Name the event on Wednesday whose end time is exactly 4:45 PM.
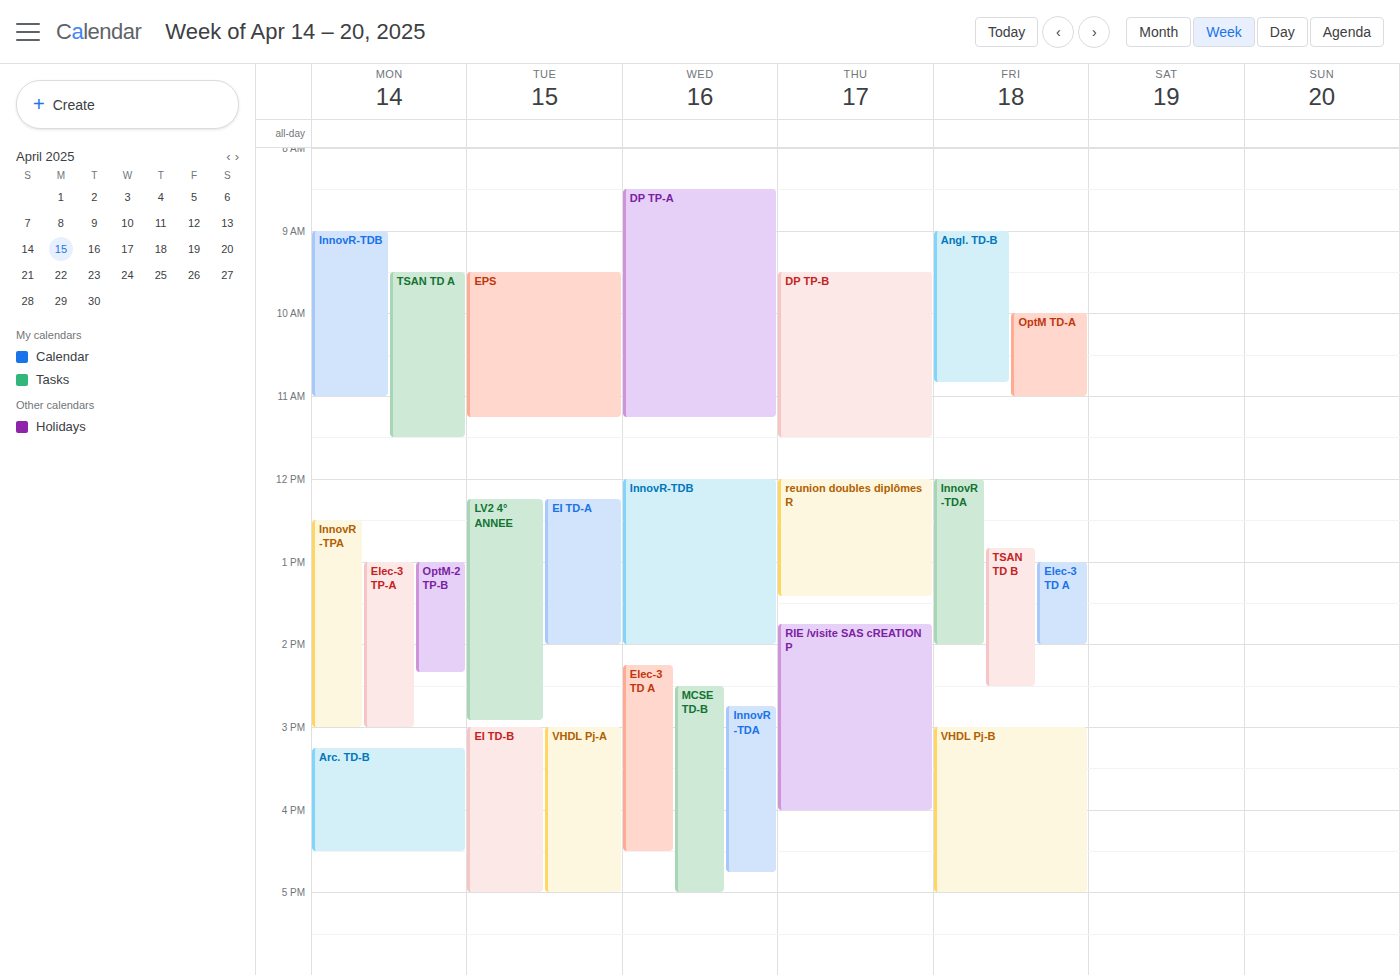
"InnovR-TDA"